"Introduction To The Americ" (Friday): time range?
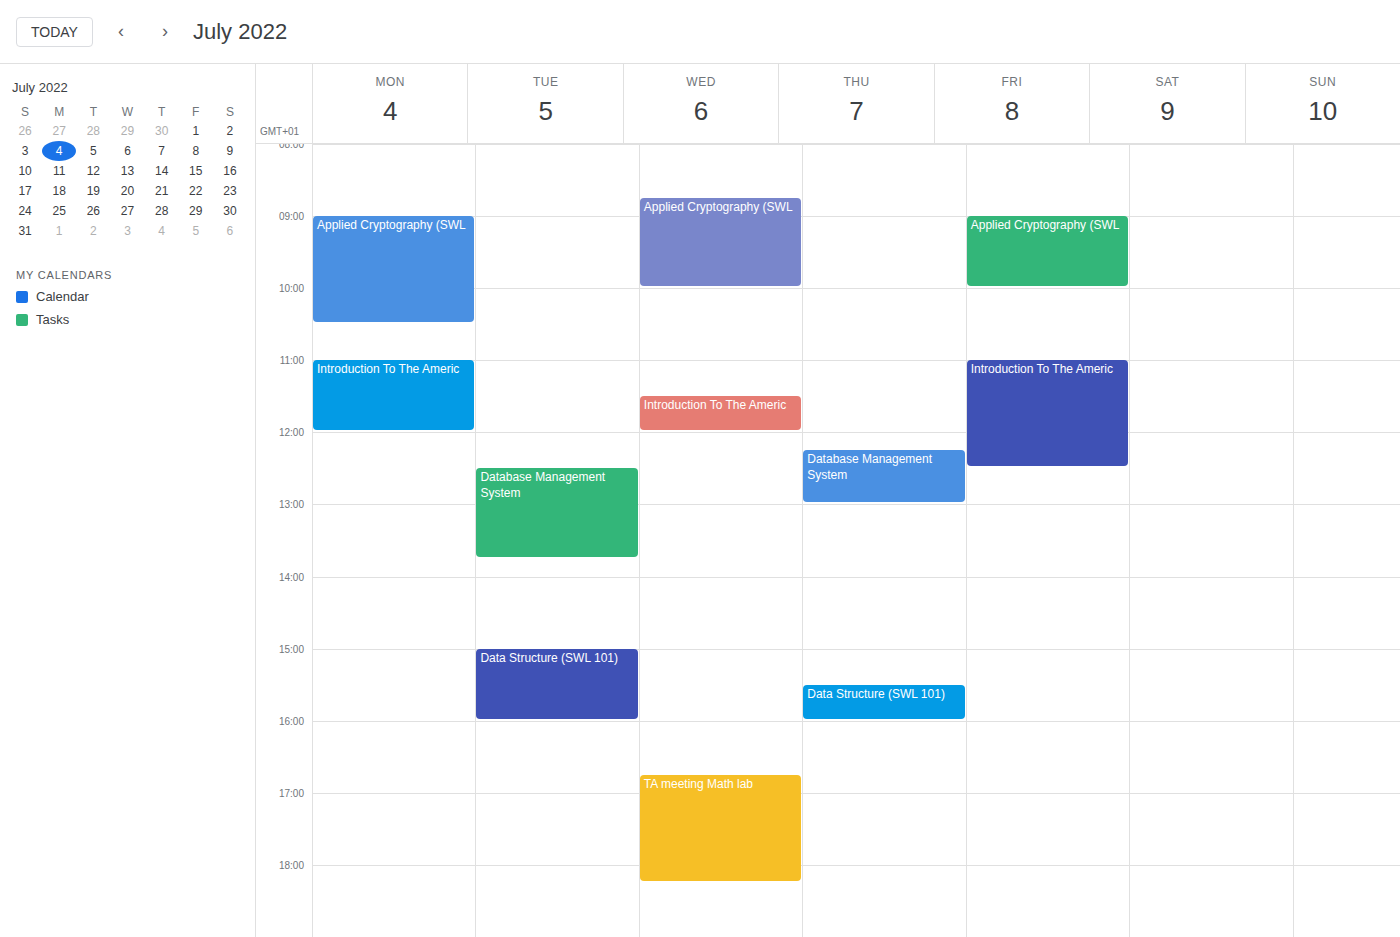
11:00 AM to 12:30 PM